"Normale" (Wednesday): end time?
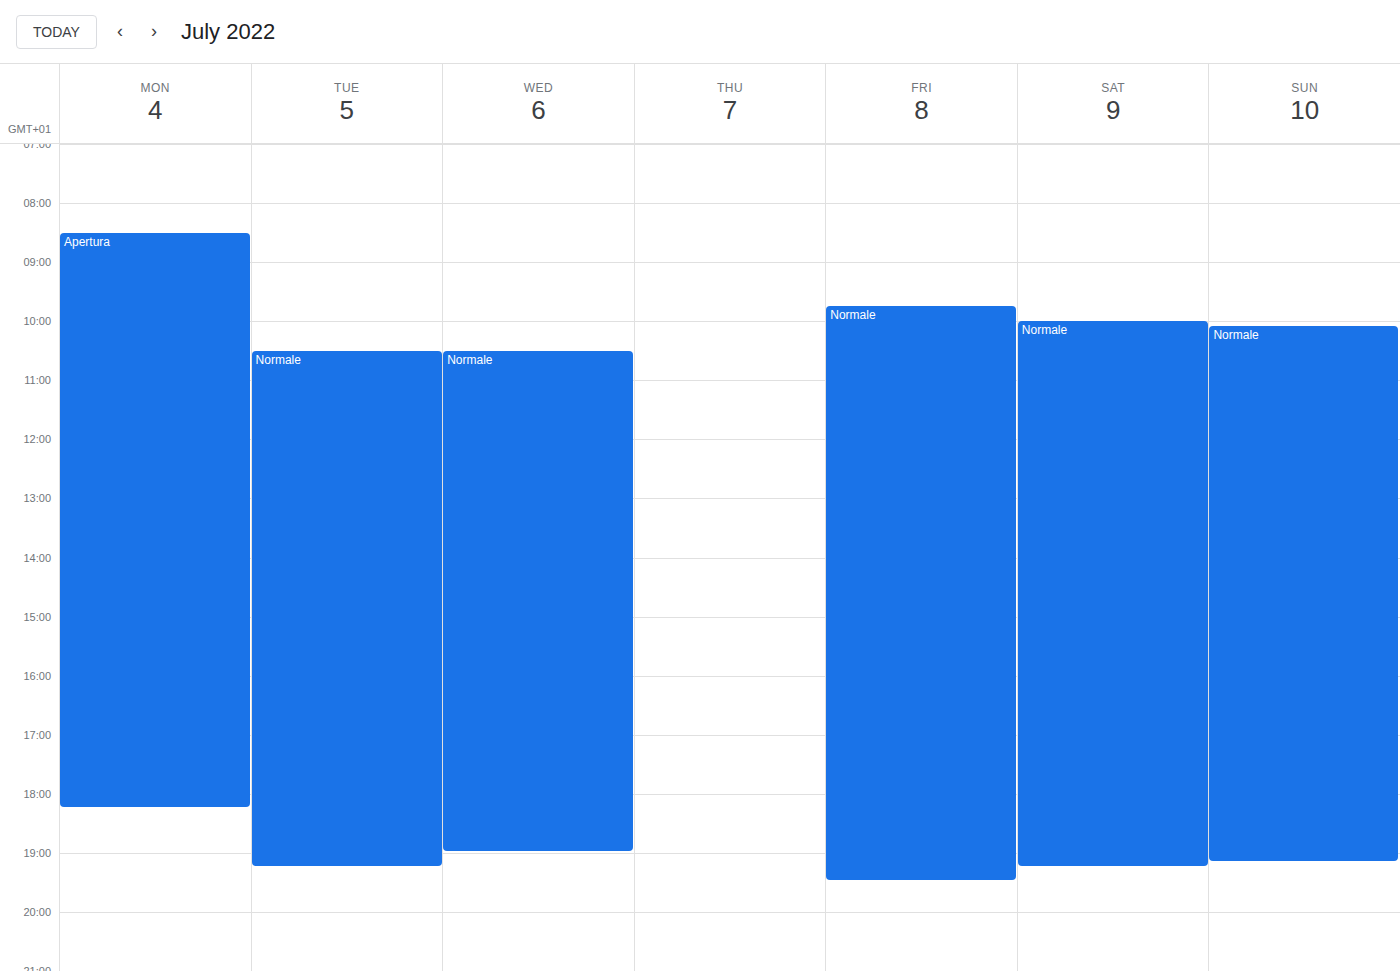
7:00 PM